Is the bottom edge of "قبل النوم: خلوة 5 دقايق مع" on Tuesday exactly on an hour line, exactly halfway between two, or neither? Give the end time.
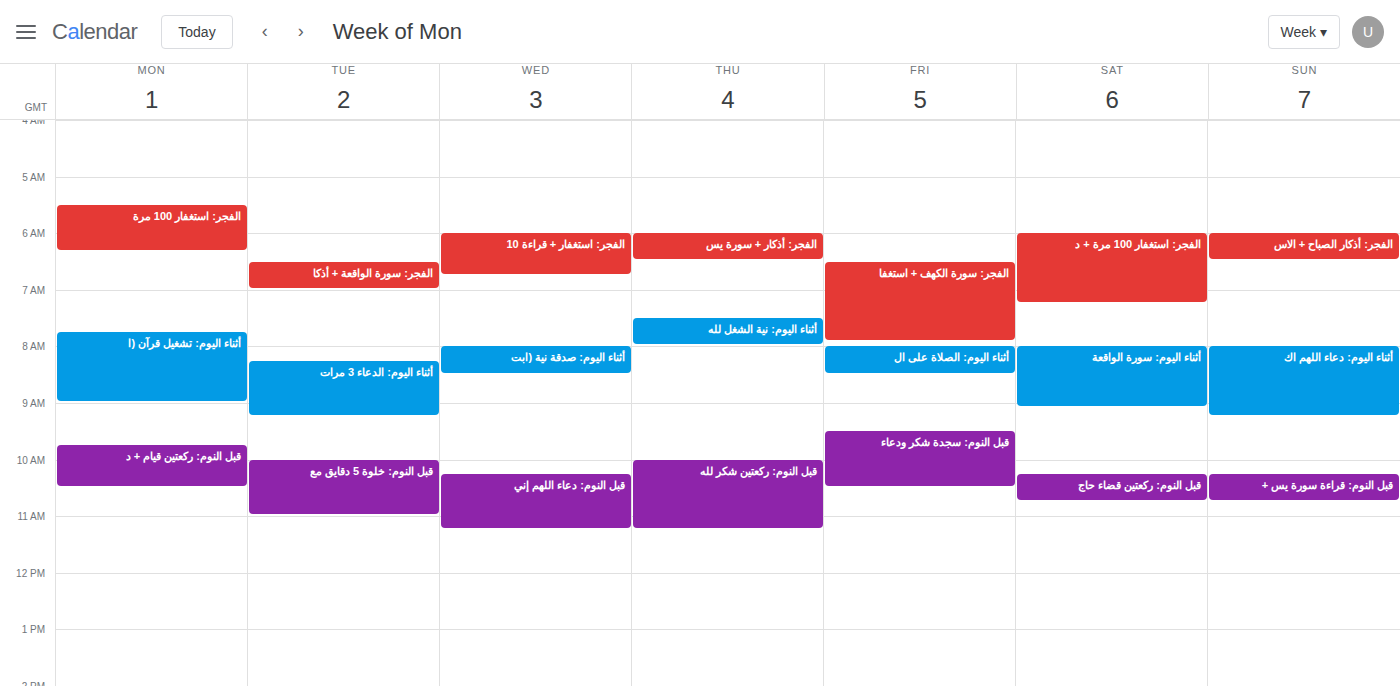
11:00 -- exactly on the 11:00 line.